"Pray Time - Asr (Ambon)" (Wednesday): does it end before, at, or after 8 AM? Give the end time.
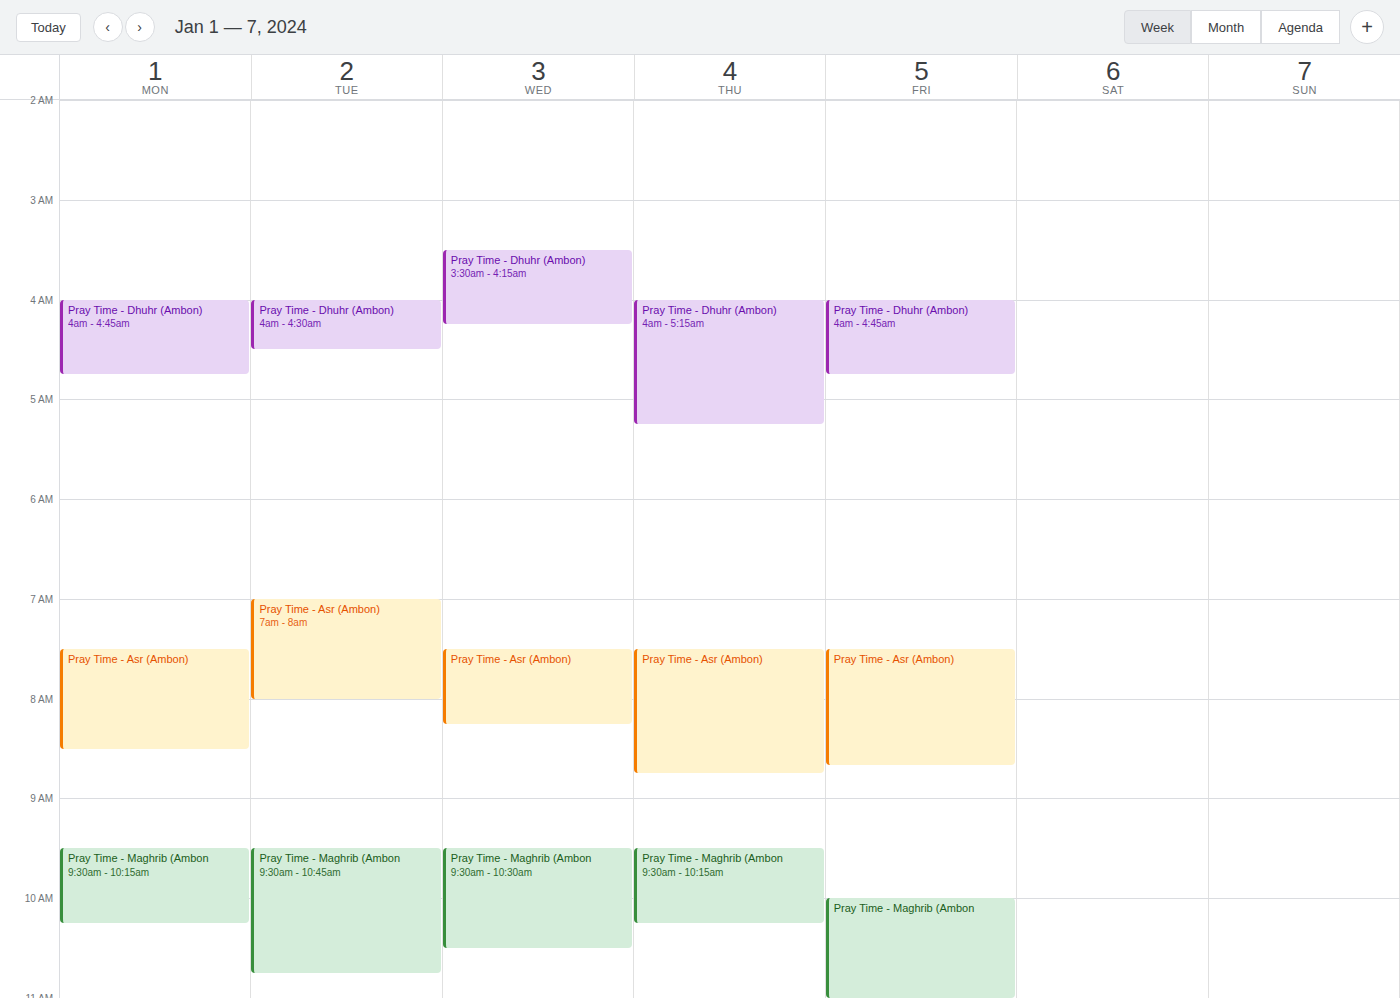
8:15 AM -- after 8 AM, 15 minutes below the 8 AM line.